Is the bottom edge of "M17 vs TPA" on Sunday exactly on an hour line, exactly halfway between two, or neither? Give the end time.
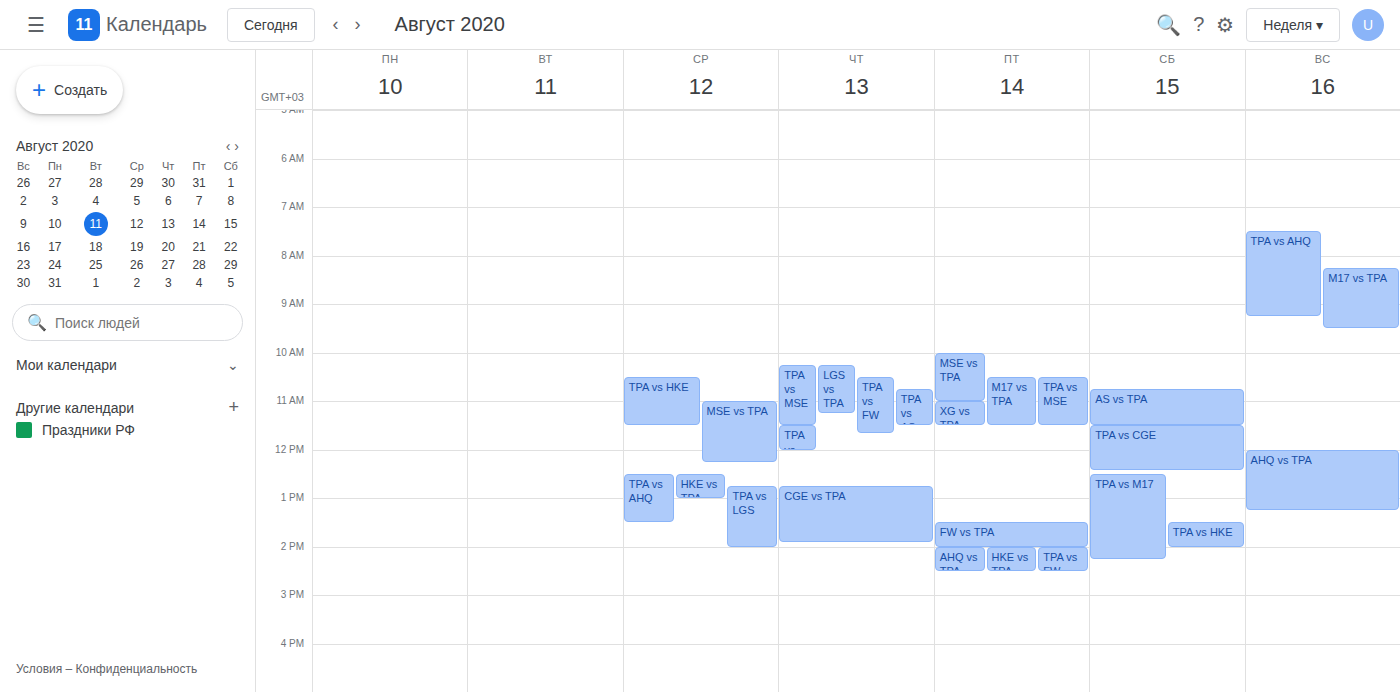
09:30 -- halfway between the 09:00 and 10:00 lines.